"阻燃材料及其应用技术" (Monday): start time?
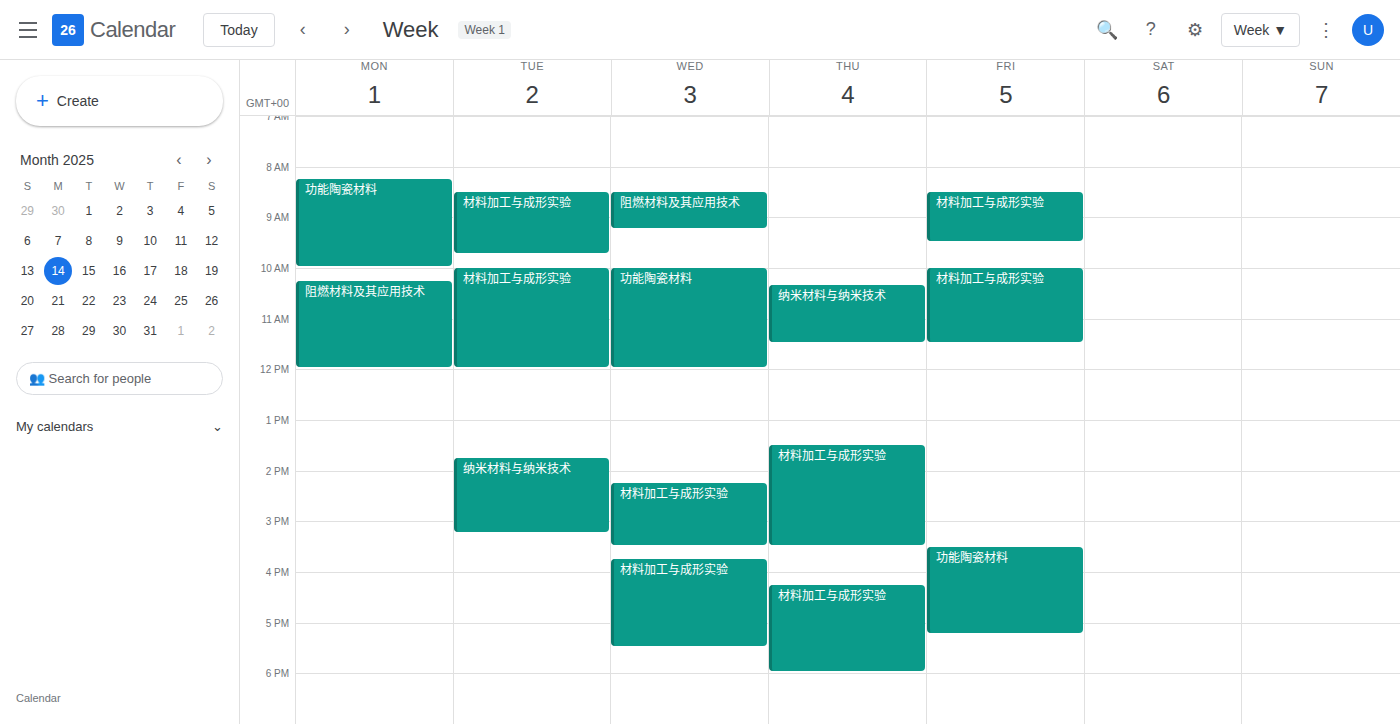
10:15 AM